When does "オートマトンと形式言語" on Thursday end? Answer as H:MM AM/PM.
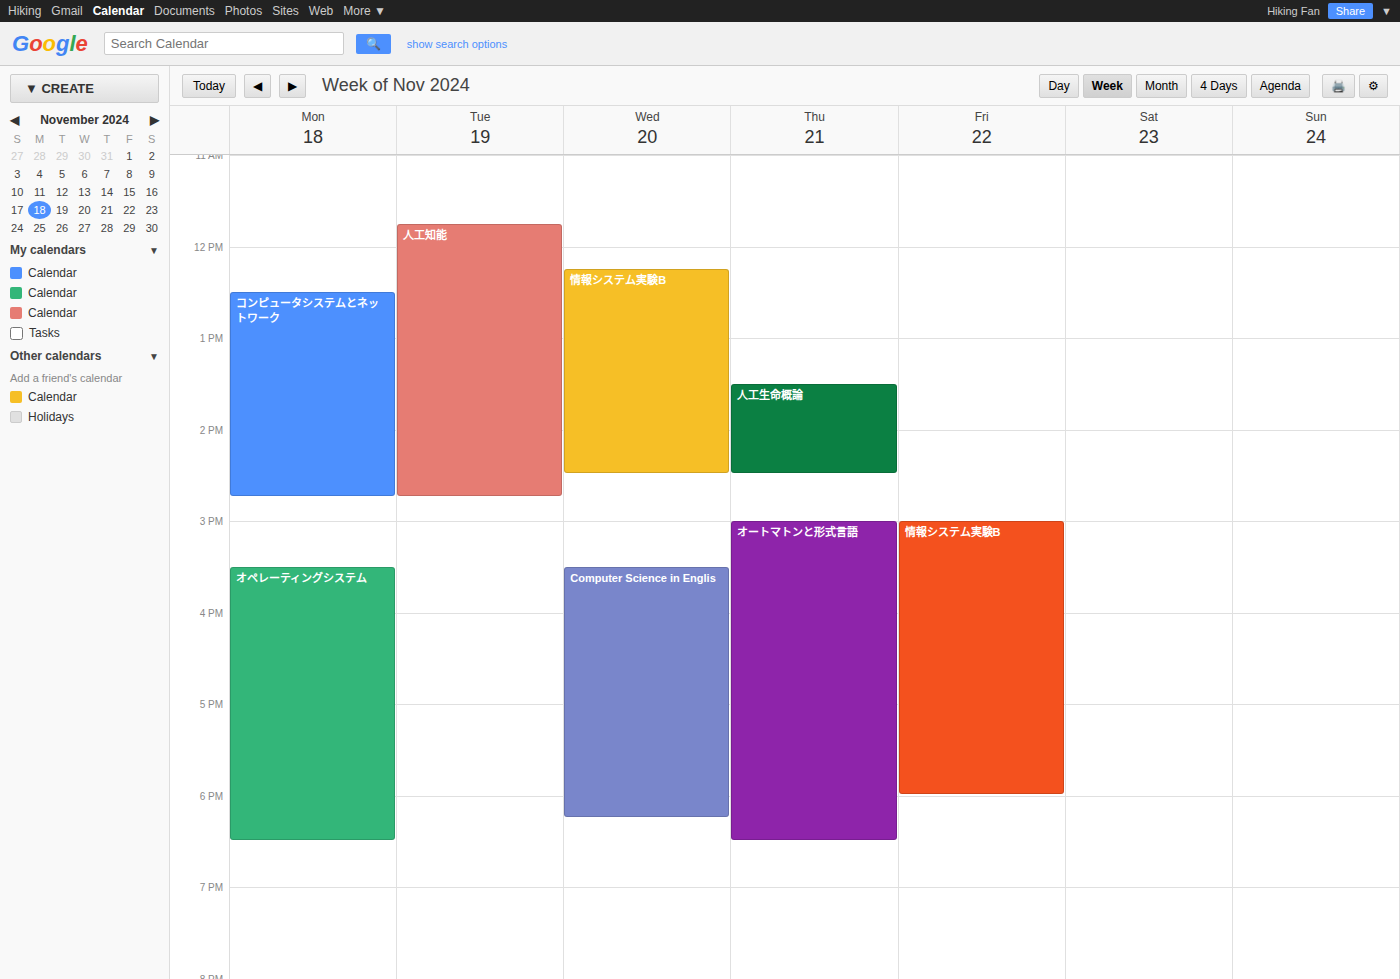
6:30 PM